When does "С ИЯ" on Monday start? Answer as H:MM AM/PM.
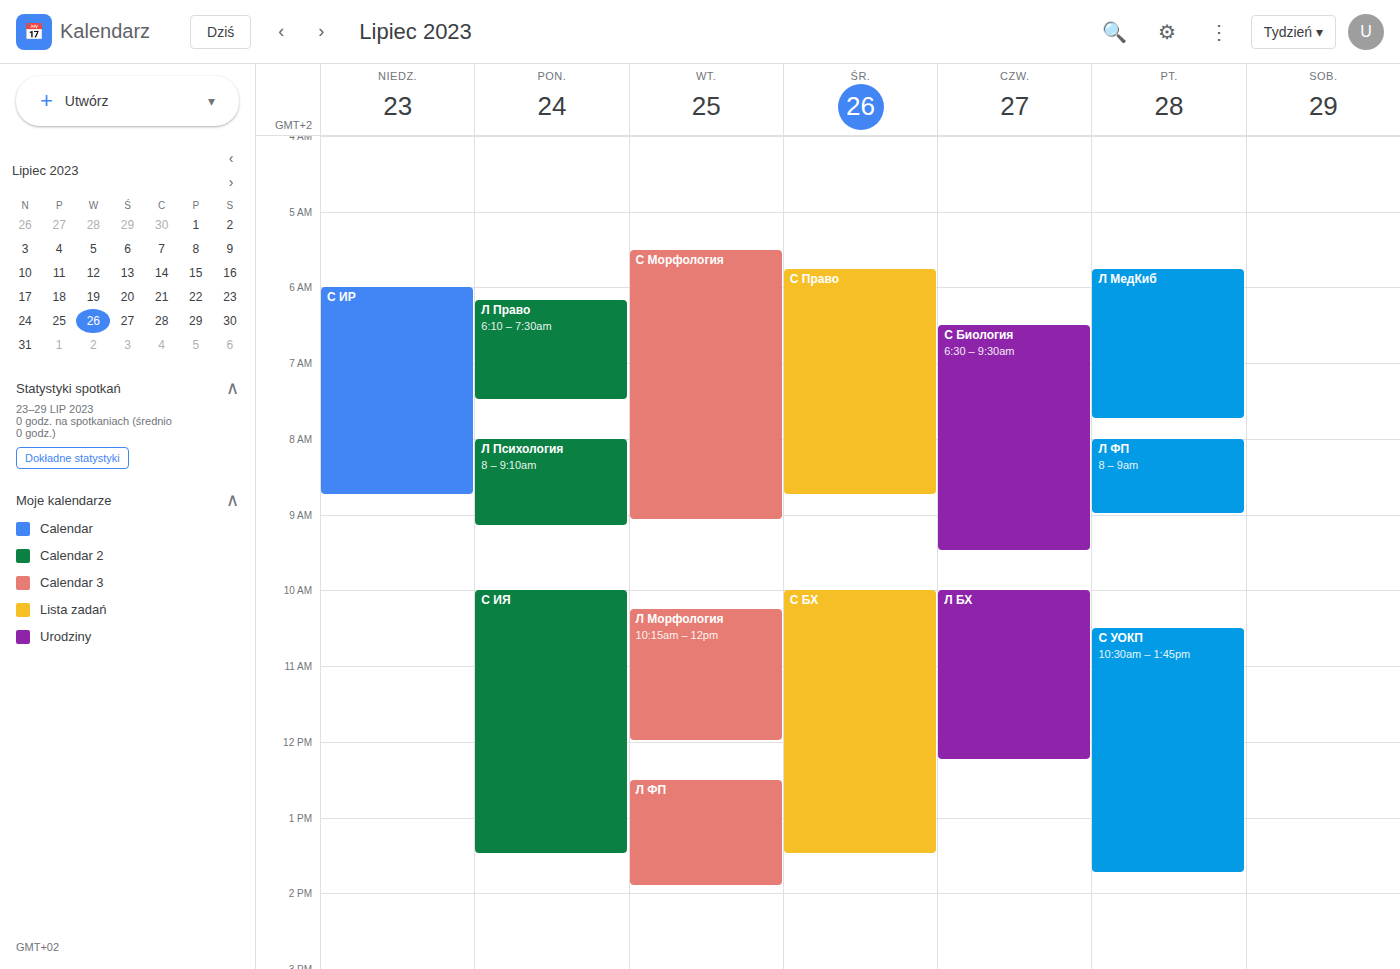
10:00 AM